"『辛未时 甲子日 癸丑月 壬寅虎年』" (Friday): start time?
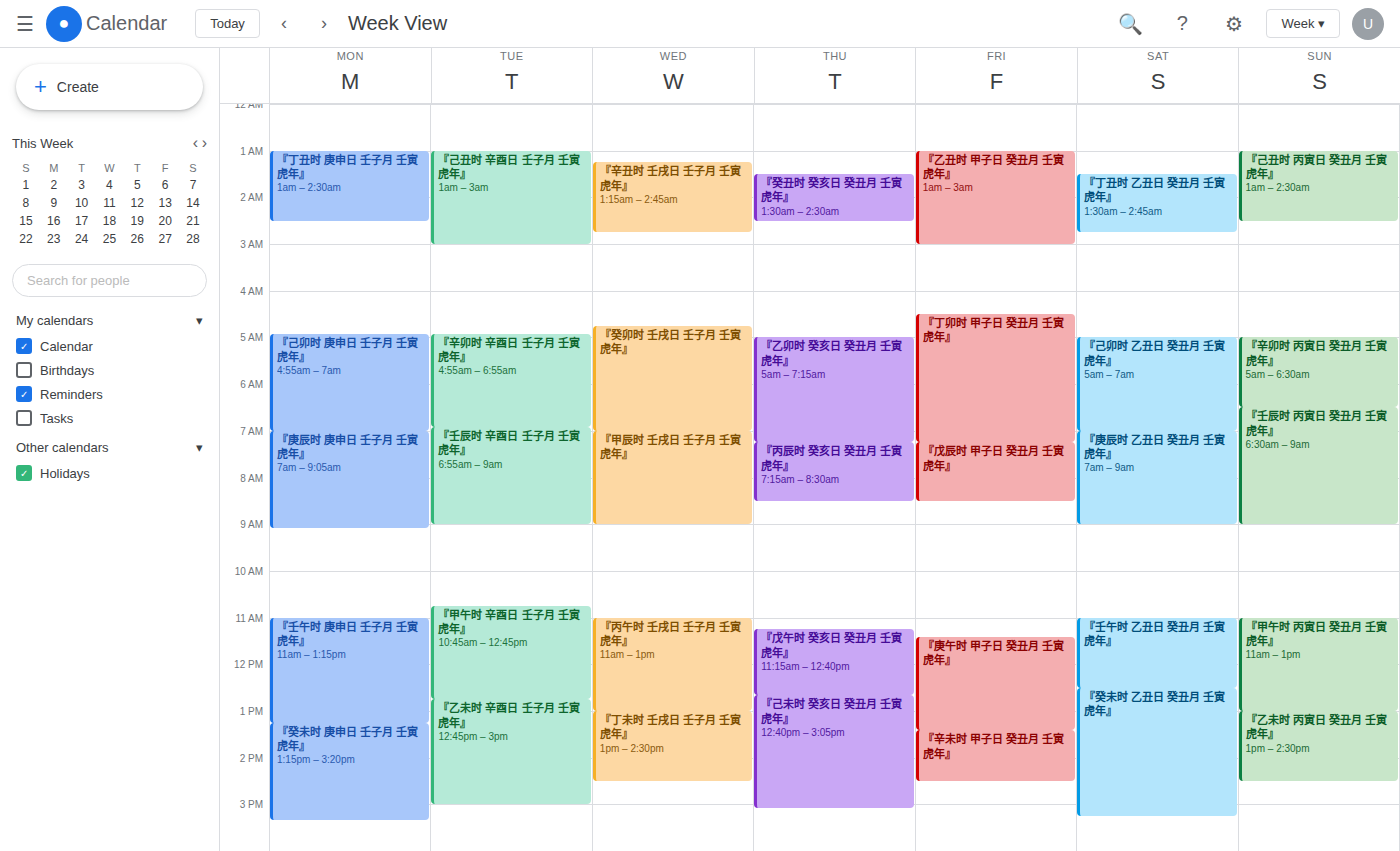
1:25 PM